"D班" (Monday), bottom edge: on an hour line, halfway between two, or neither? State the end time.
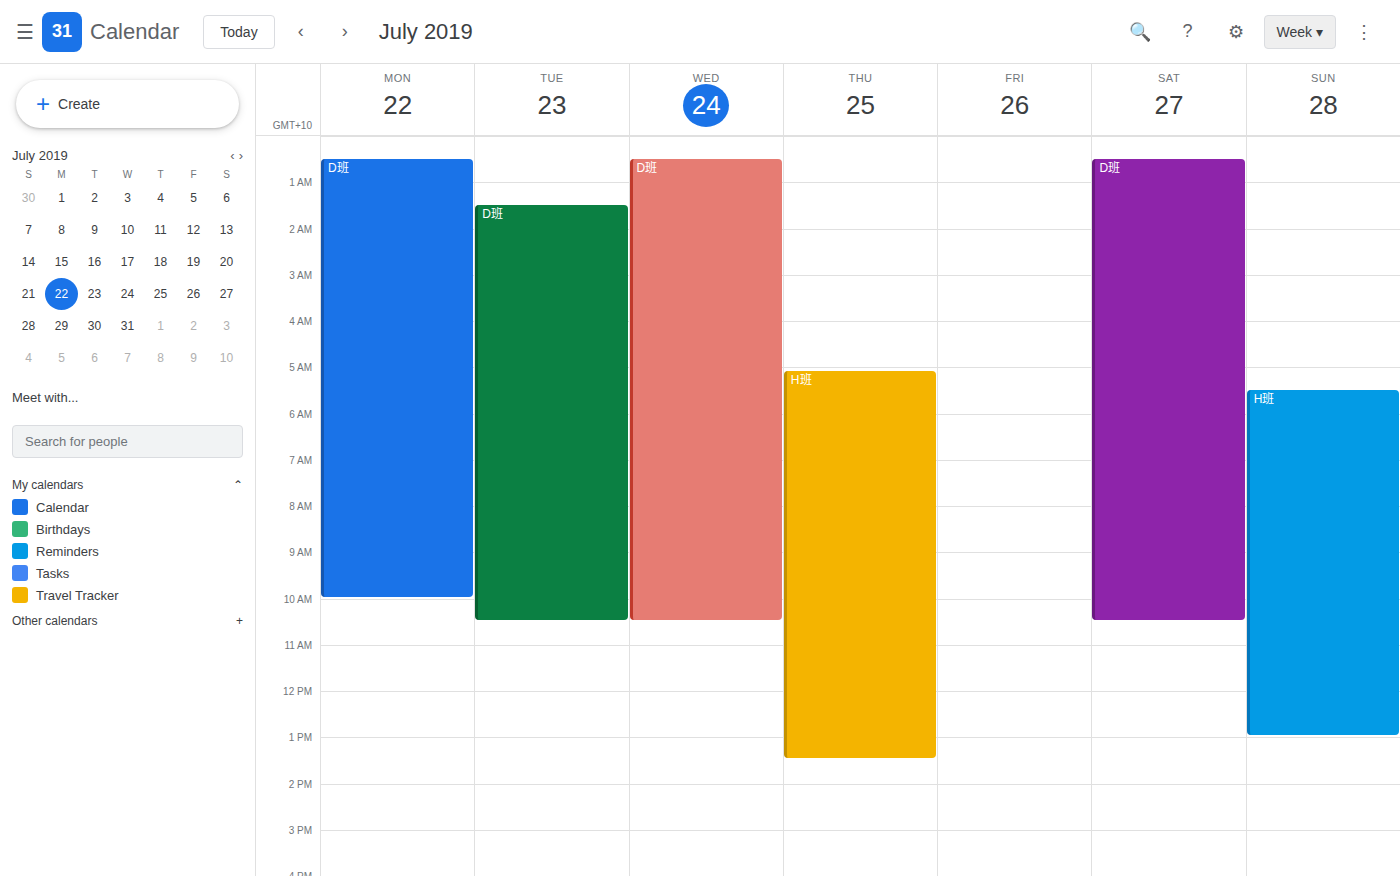
10:00 AM -- exactly on the 10 AM line.